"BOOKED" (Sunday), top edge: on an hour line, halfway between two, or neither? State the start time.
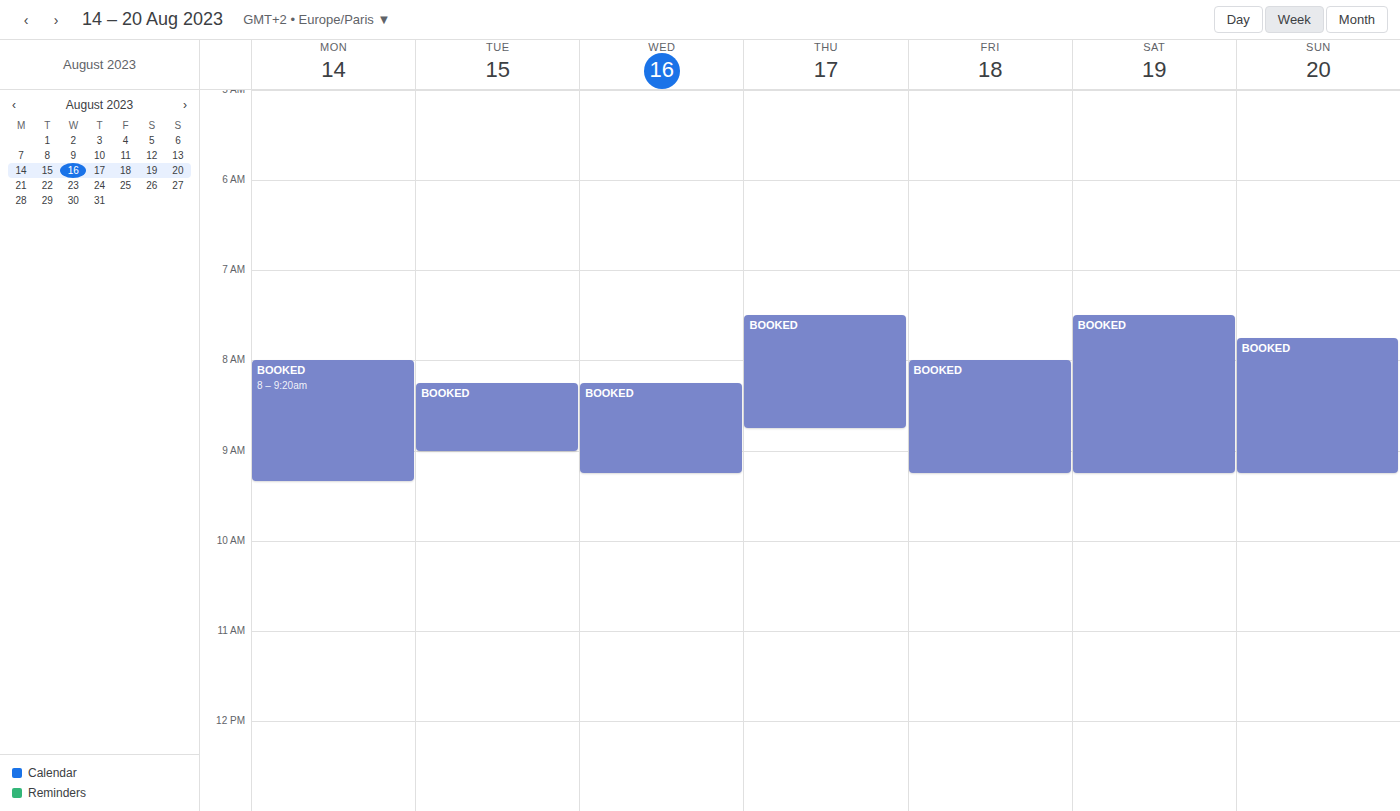
7:45 AM -- neither: three quarters of the way from the 7 AM line to the 8 AM line.